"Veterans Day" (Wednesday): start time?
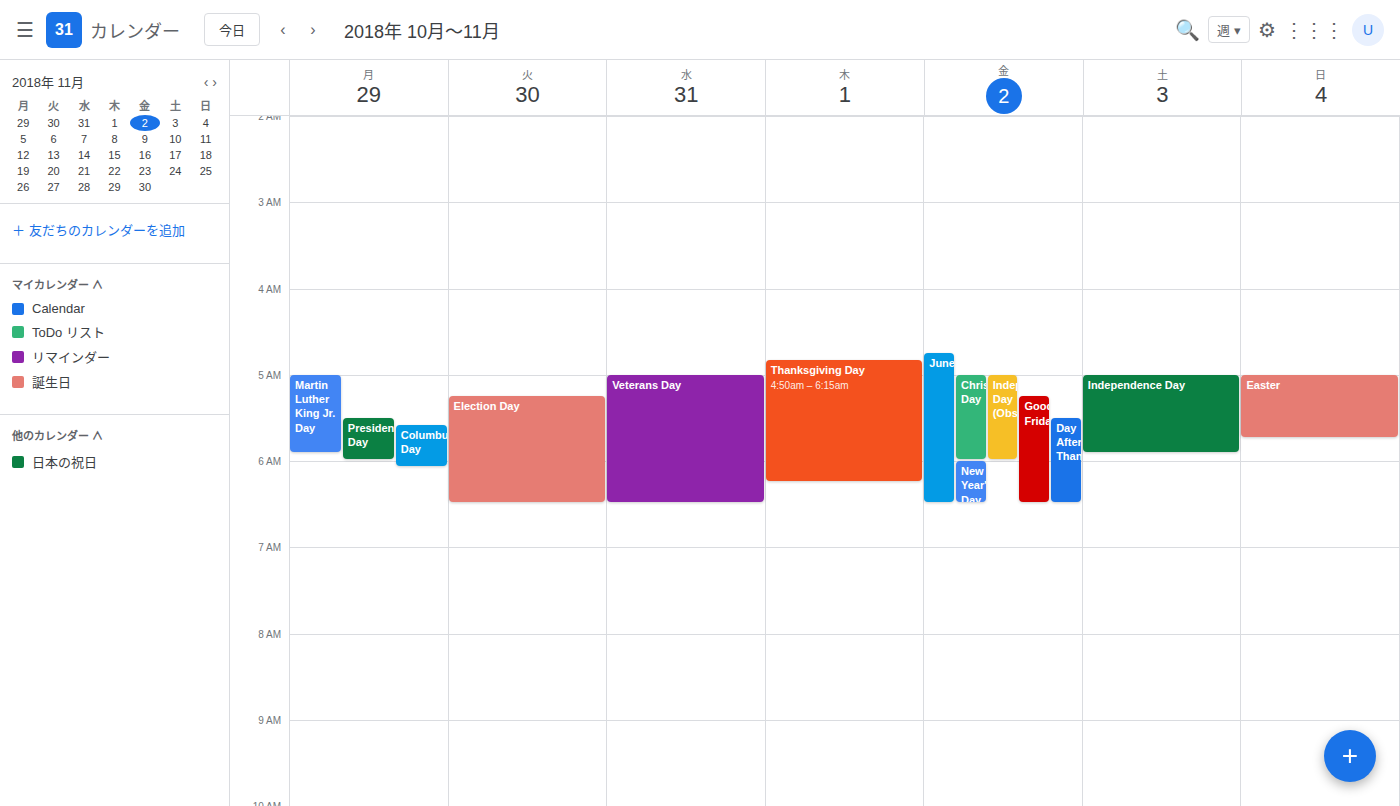
5:00 AM